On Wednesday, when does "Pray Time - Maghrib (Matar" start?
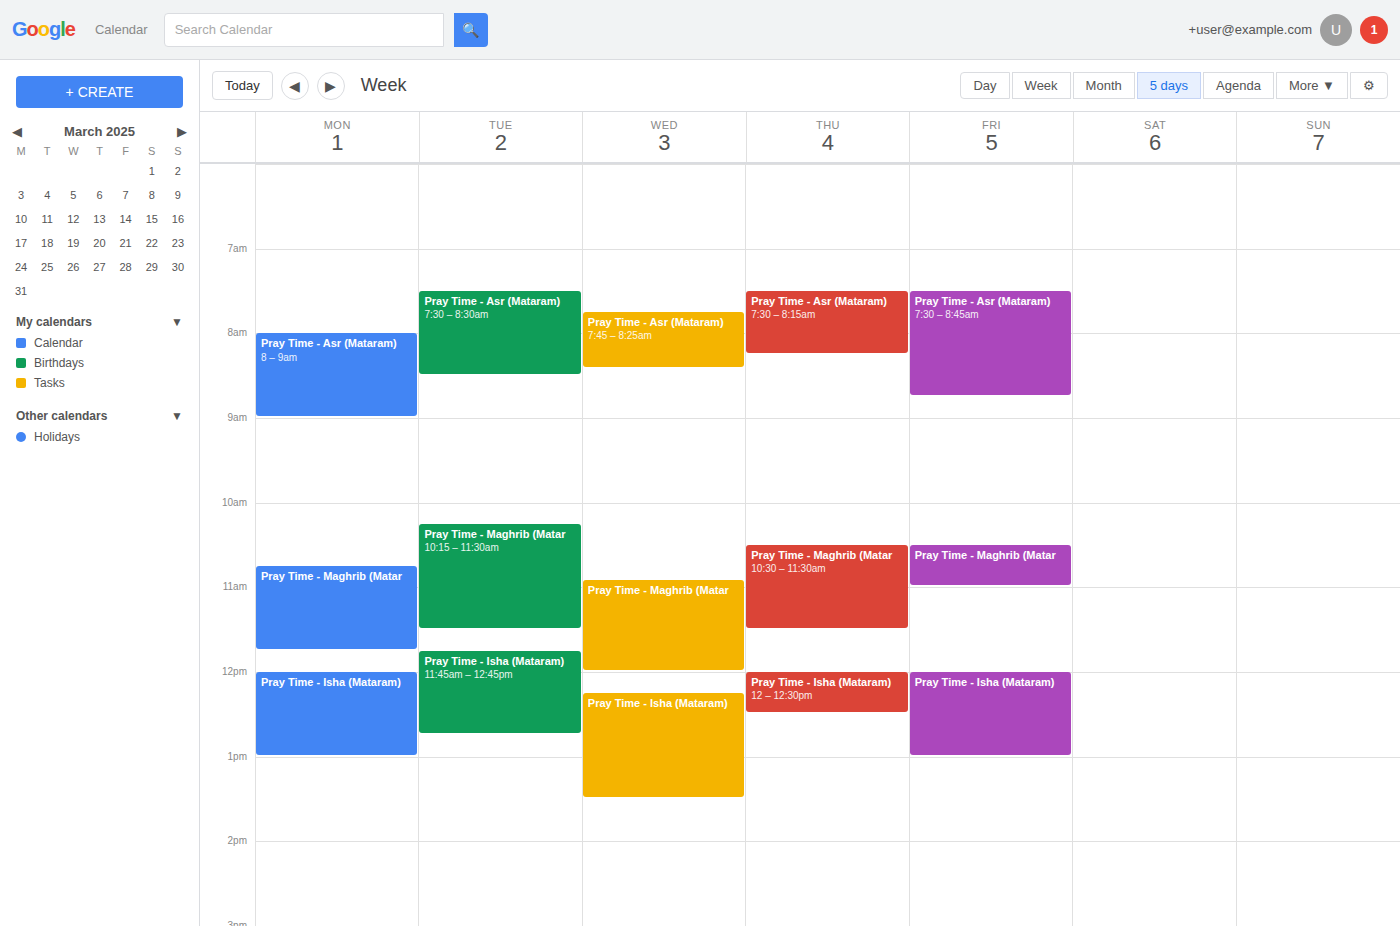
10:55 AM